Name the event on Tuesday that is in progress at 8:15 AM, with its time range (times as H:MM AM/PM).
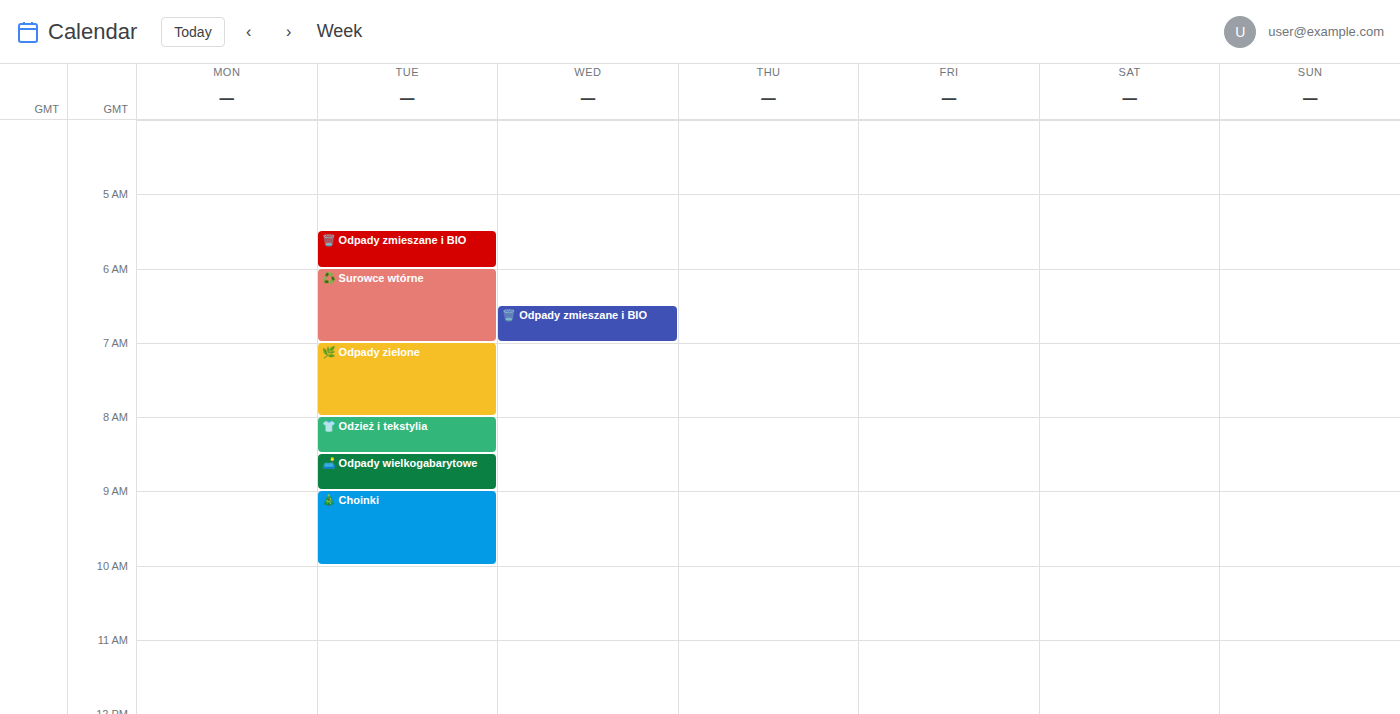
"👕 Odzież i tekstylia", 8:00 AM to 8:30 AM